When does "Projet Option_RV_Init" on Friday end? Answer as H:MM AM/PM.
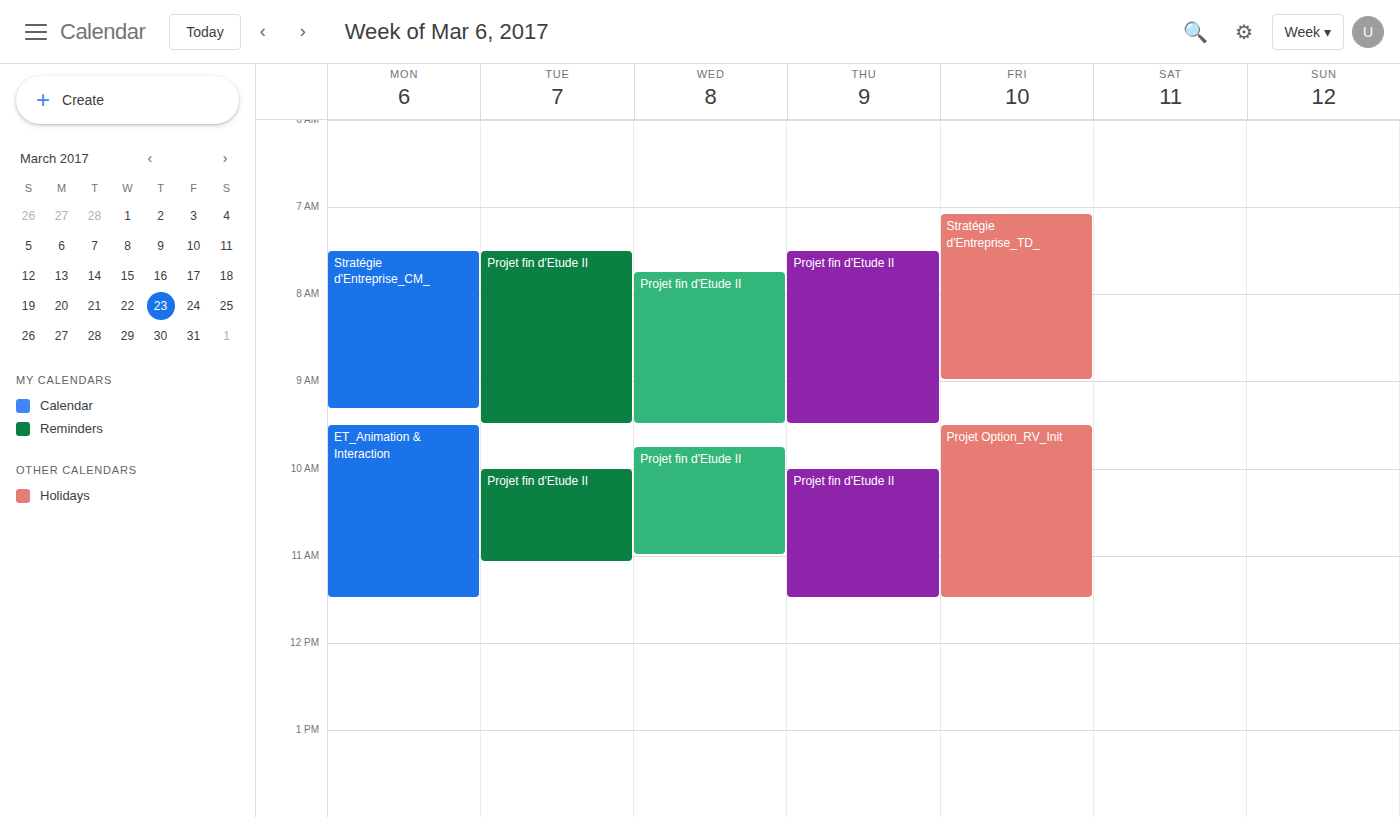
11:30 AM